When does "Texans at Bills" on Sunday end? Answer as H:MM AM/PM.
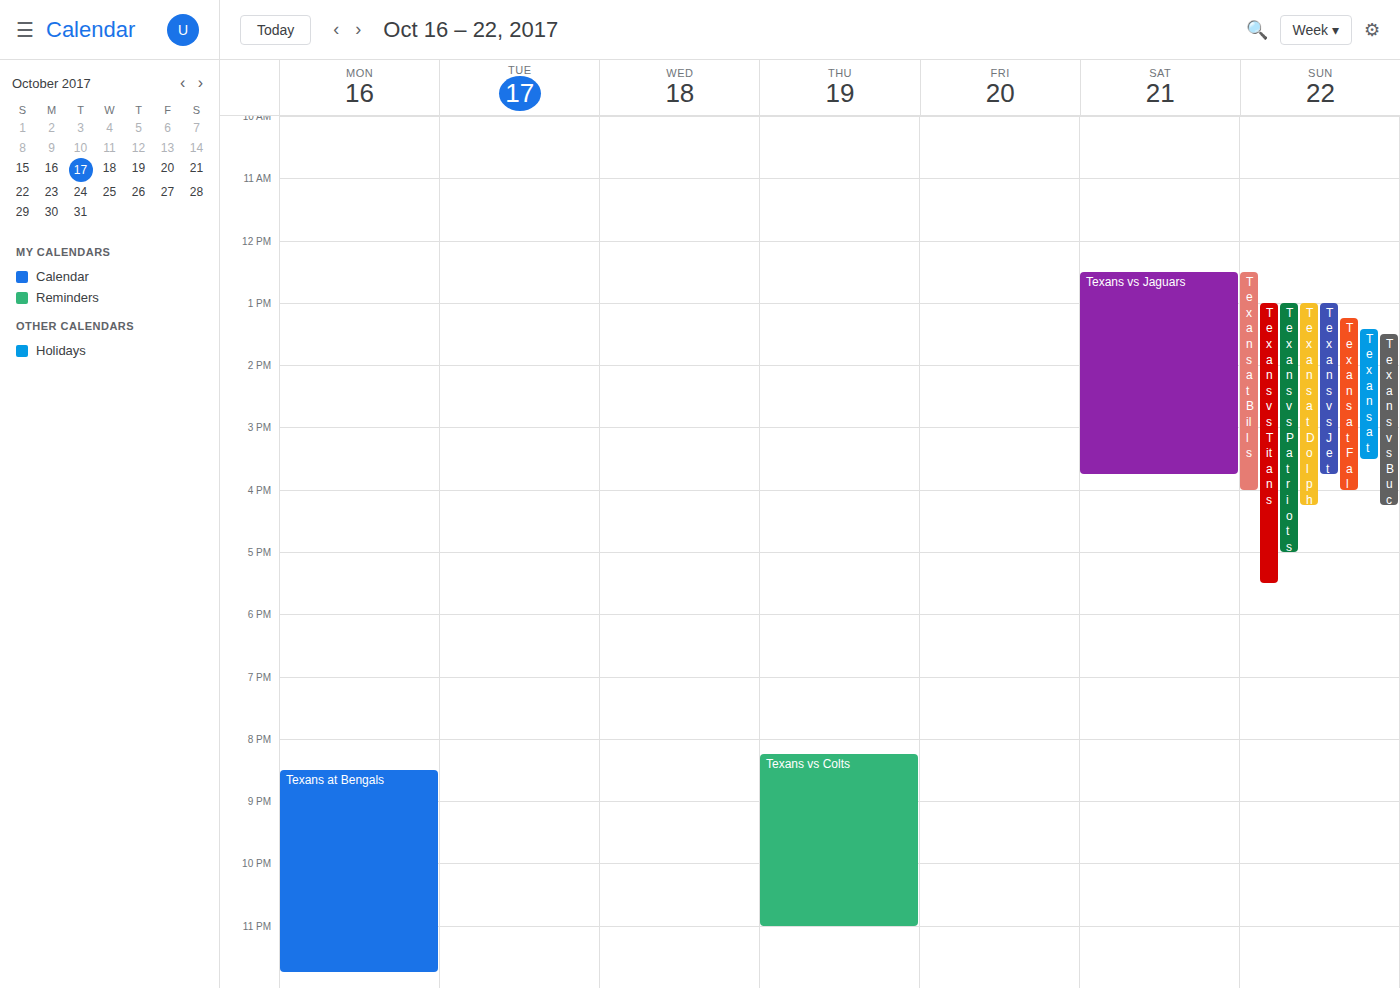
4:00 PM